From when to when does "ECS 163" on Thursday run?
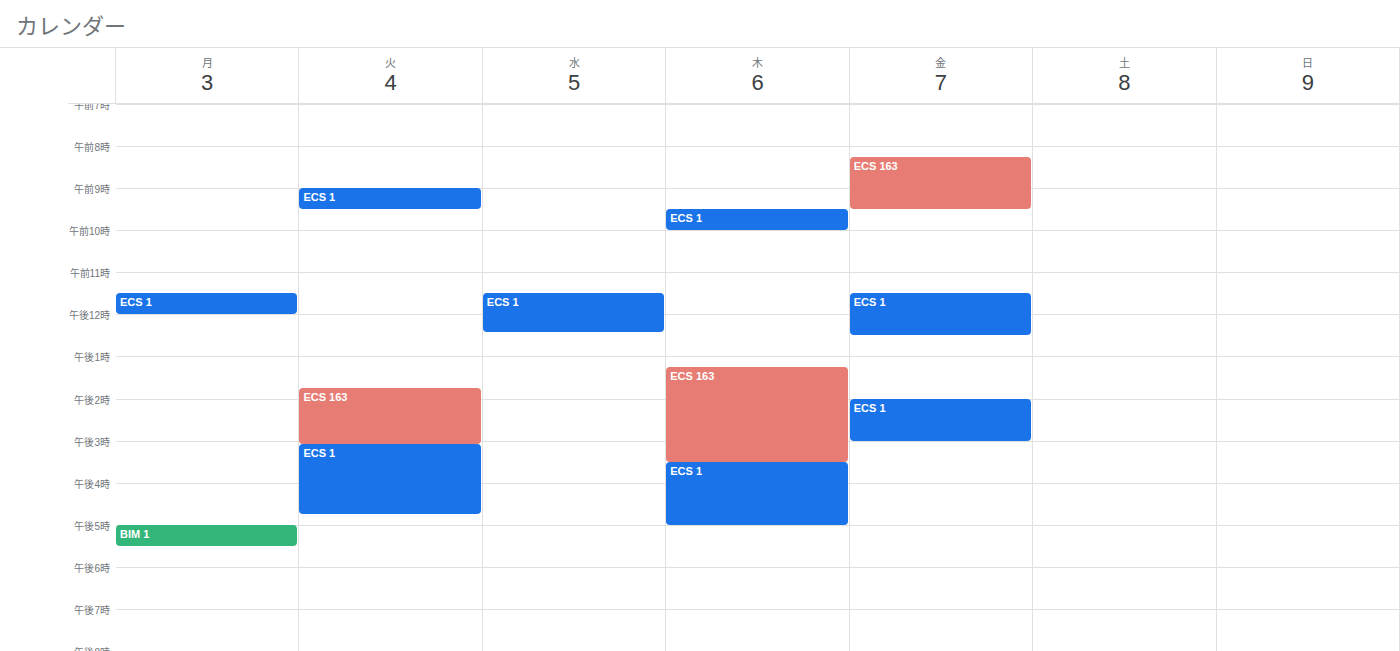
1:15 PM to 3:30 PM